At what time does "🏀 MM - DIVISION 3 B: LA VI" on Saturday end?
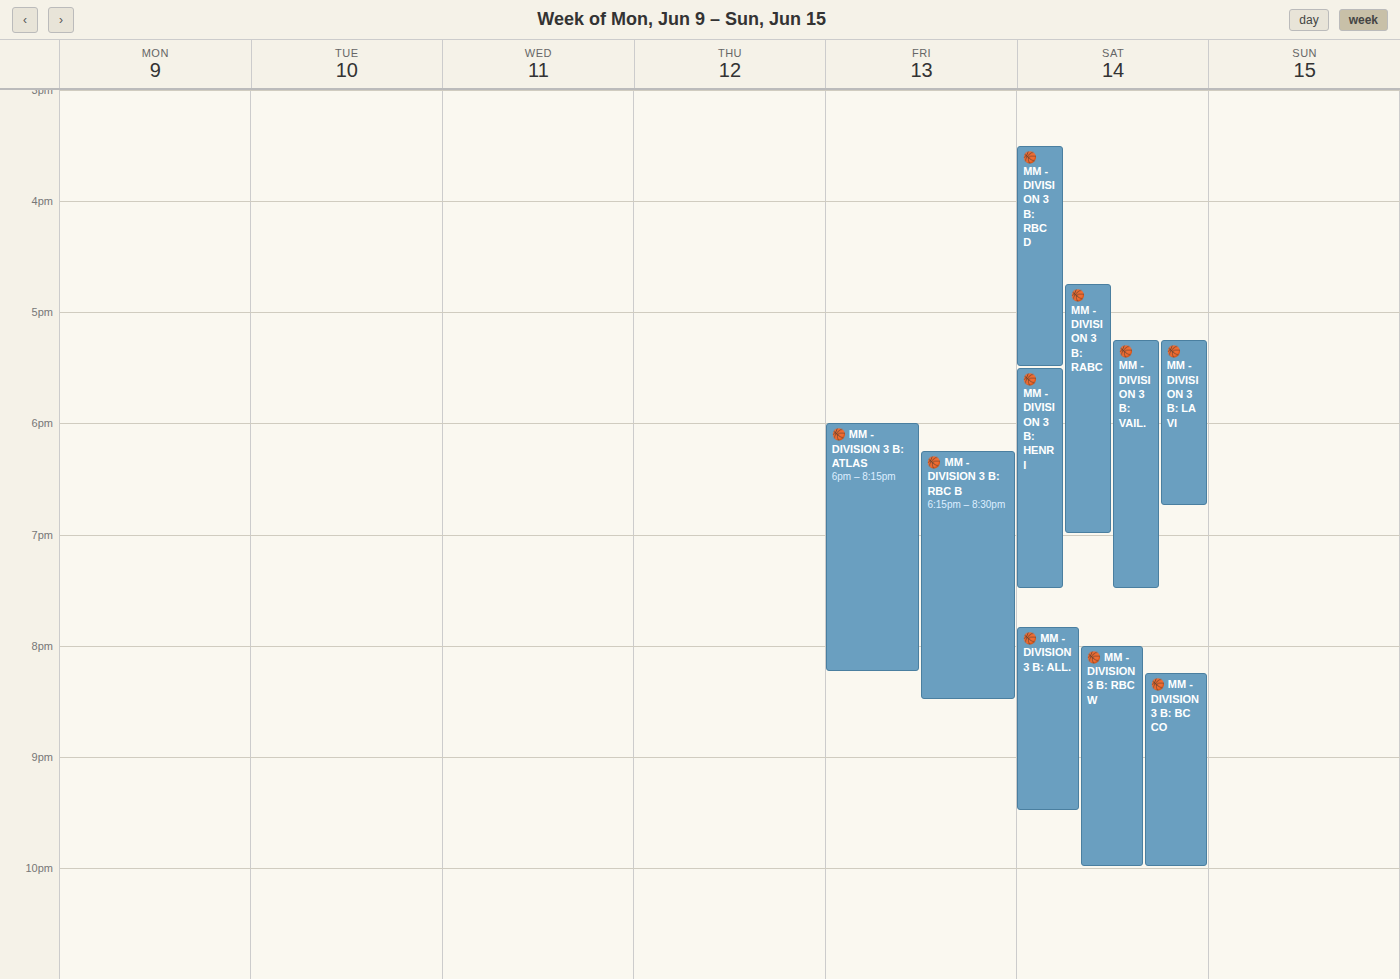
18:45